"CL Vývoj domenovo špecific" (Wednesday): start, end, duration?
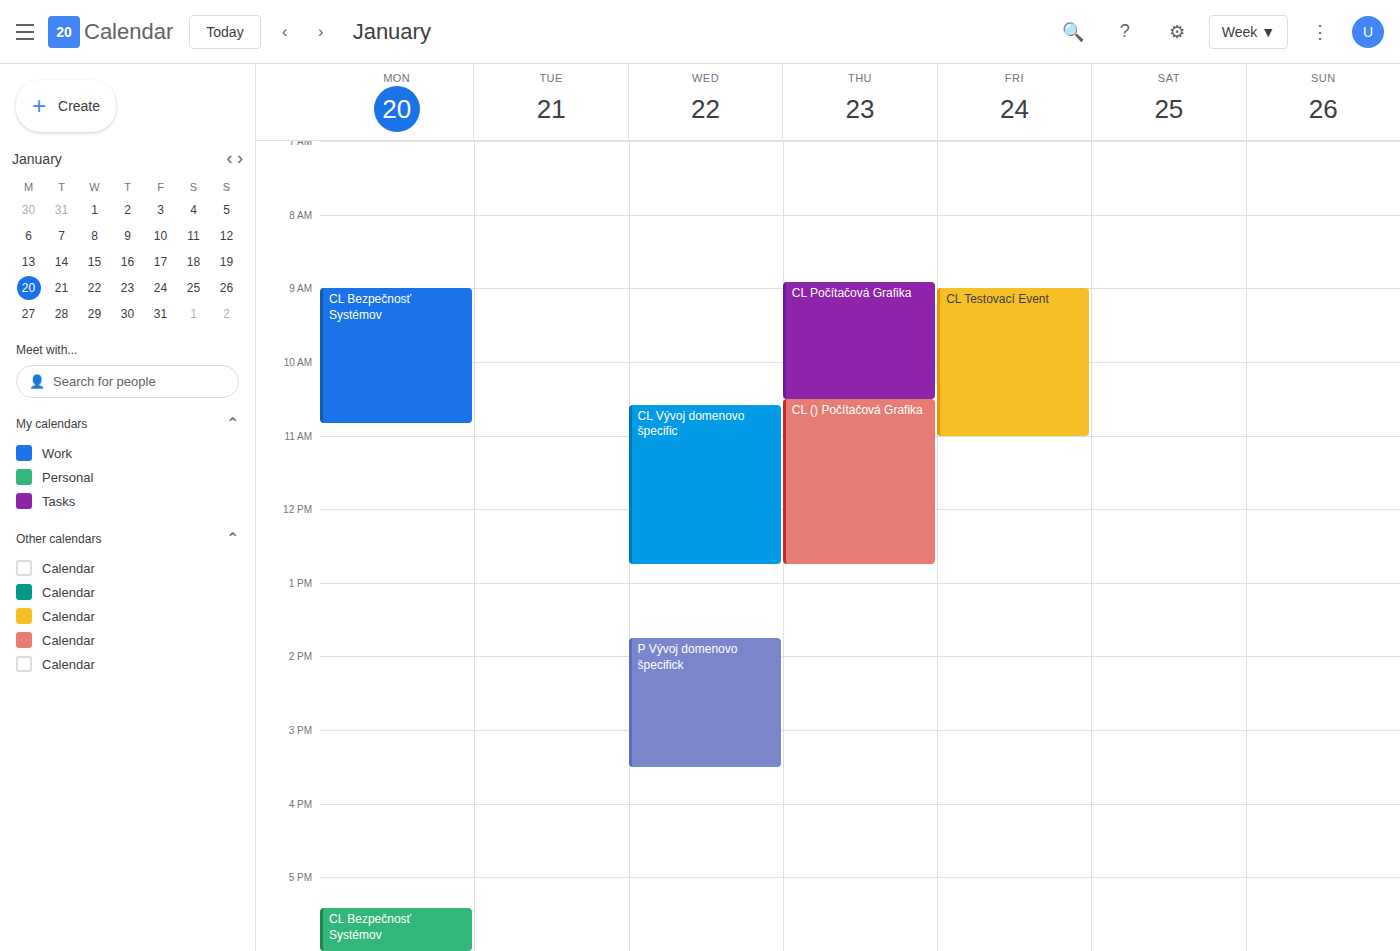
10:35 AM to 12:45 PM, 2 hours 10 minutes